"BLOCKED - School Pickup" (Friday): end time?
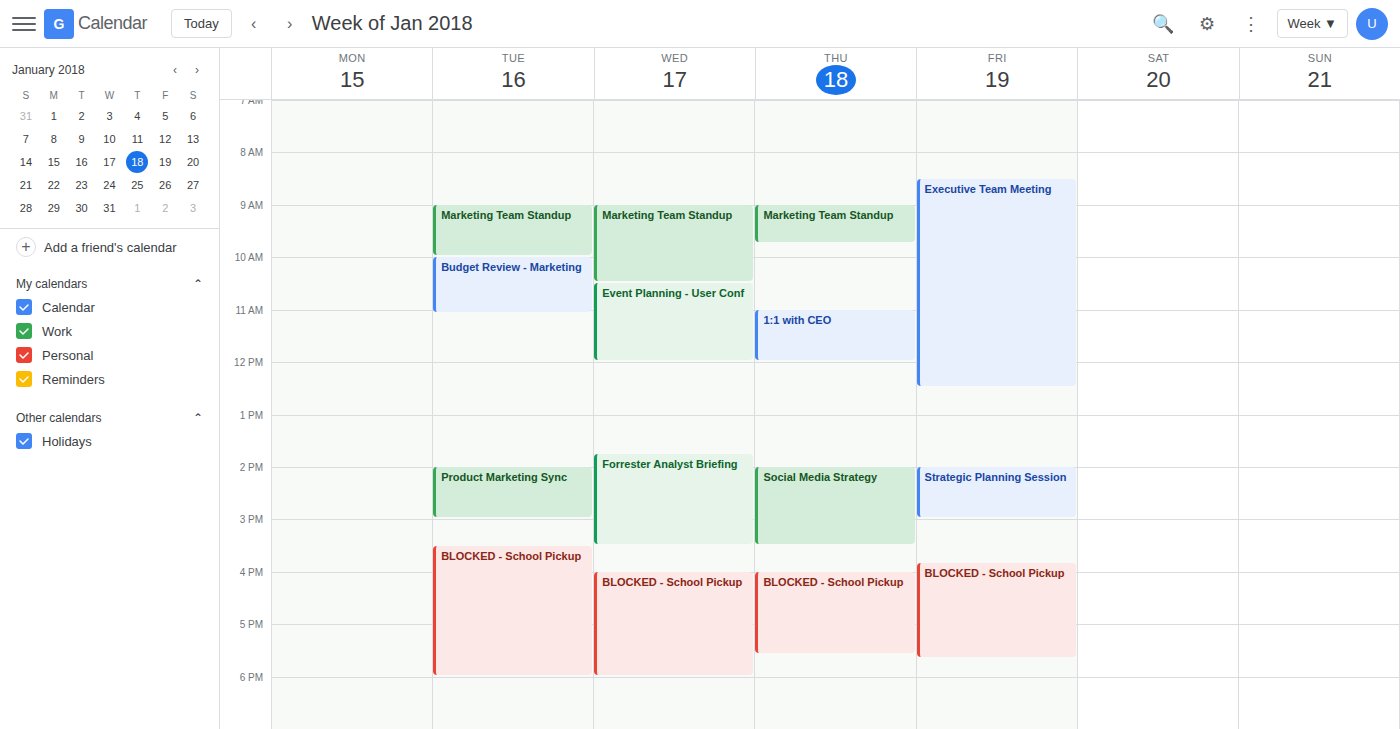
5:40 PM